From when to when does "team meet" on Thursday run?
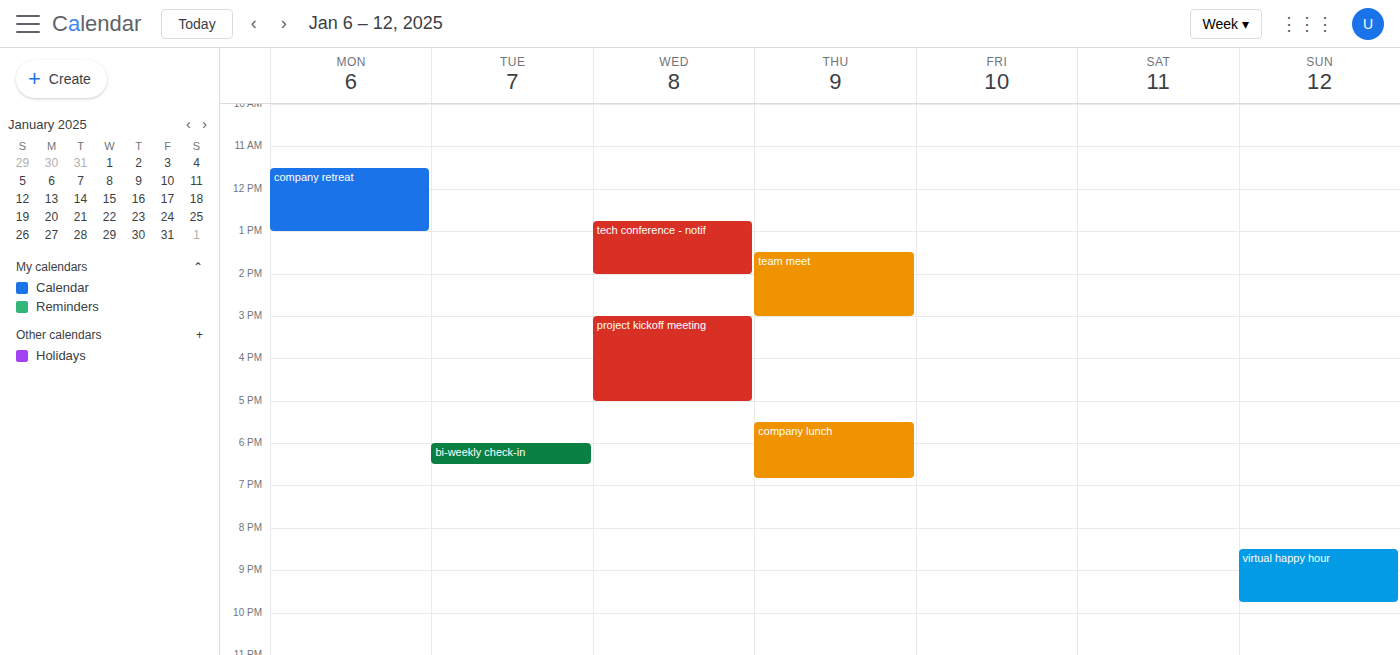
1:30 PM to 3:00 PM